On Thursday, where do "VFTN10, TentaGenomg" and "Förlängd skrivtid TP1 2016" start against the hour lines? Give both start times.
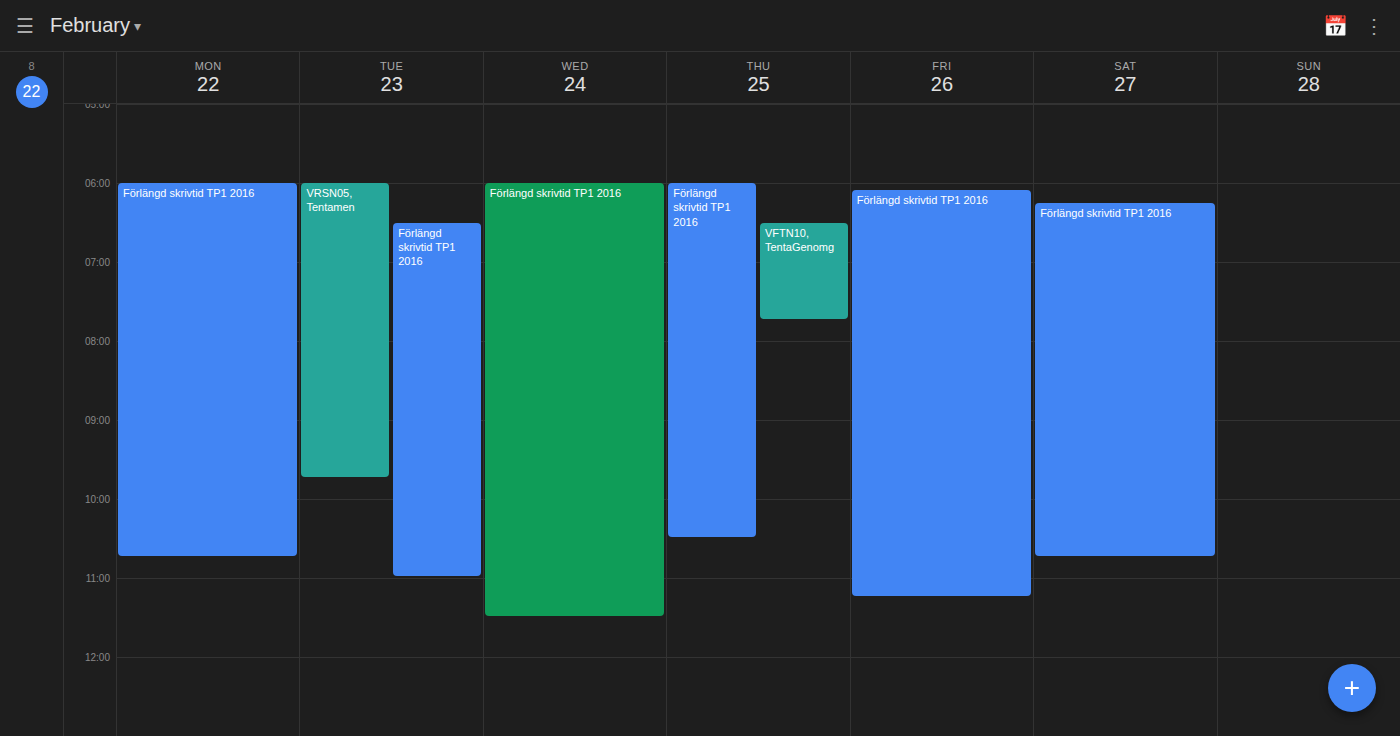
"VFTN10, TentaGenomg": 6:30 AM, halfway between the 6 AM and 7 AM lines. "Förlängd skrivtid TP1 2016": 6:00 AM, exactly on the 6 AM line.